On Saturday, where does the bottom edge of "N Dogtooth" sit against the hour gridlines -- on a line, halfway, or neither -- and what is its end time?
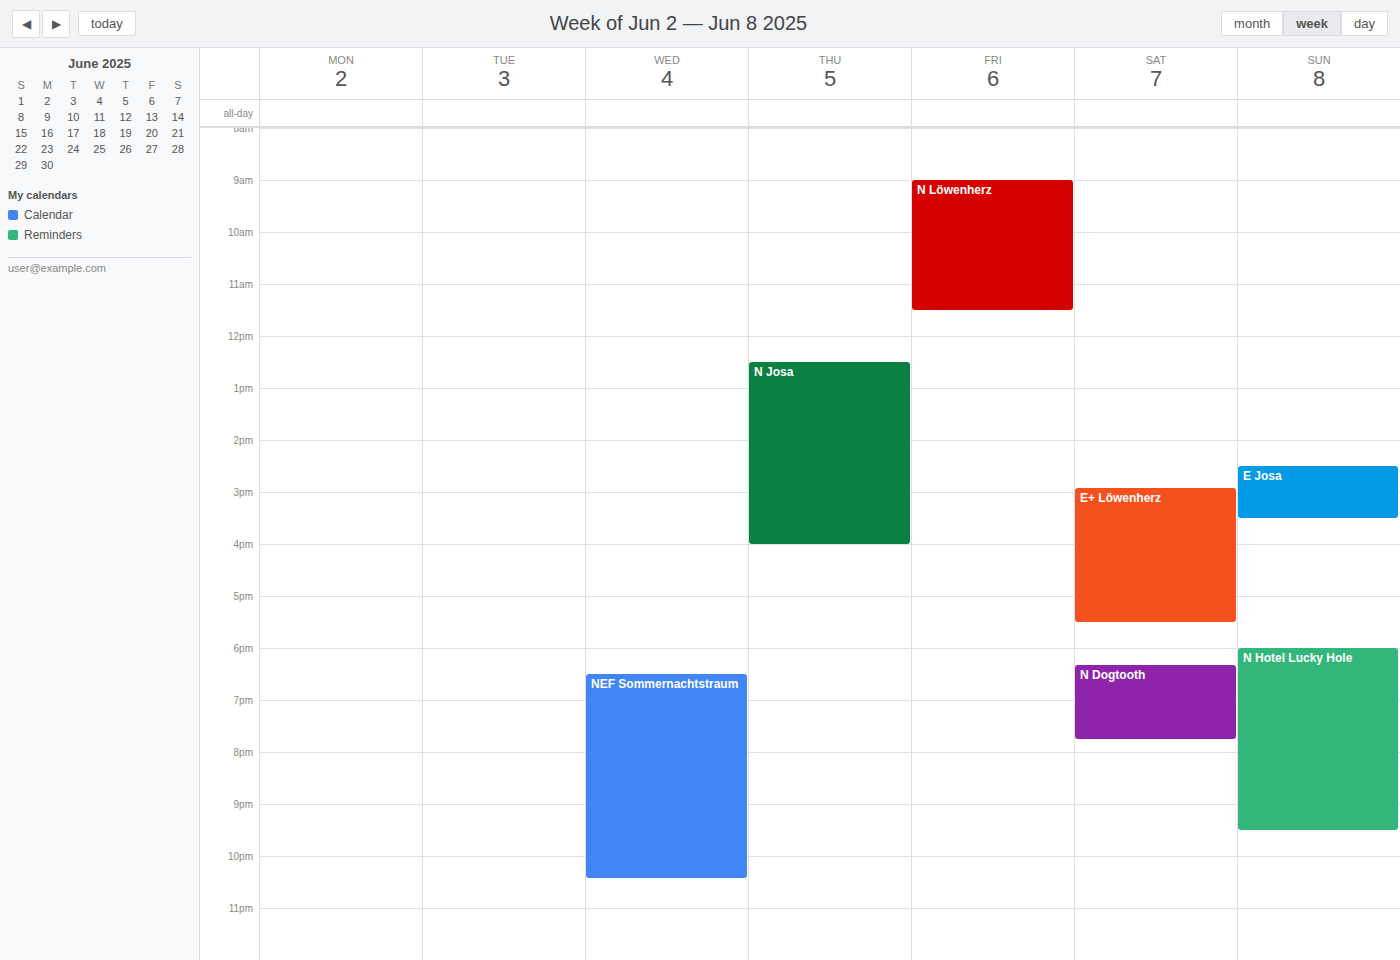
7:45 PM -- neither: three quarters of the way from the 7 PM line to the 8 PM line.